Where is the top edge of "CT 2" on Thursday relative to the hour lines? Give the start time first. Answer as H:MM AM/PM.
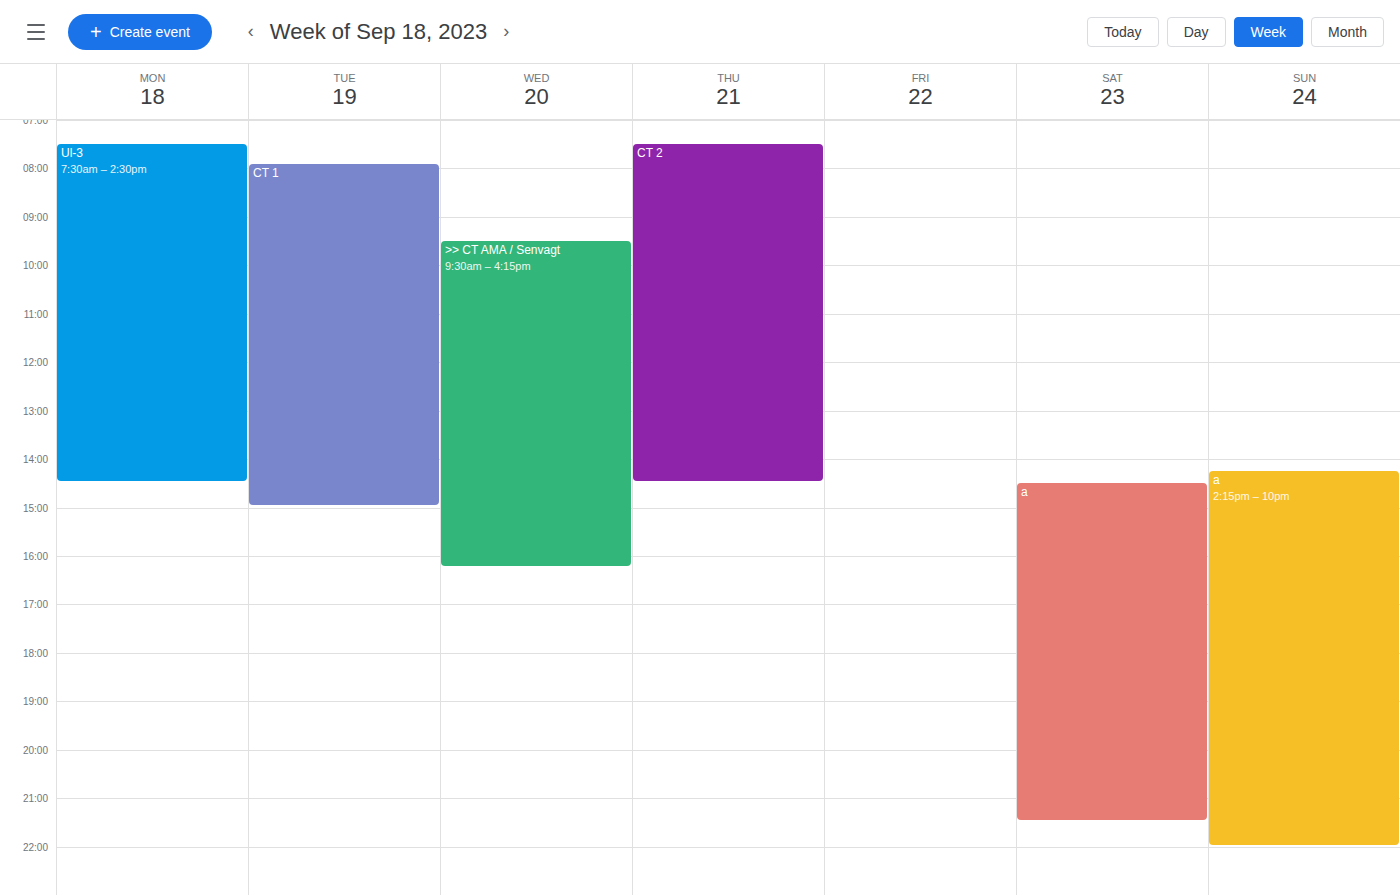
7:30 AM -- halfway between the 7 AM and 8 AM lines.